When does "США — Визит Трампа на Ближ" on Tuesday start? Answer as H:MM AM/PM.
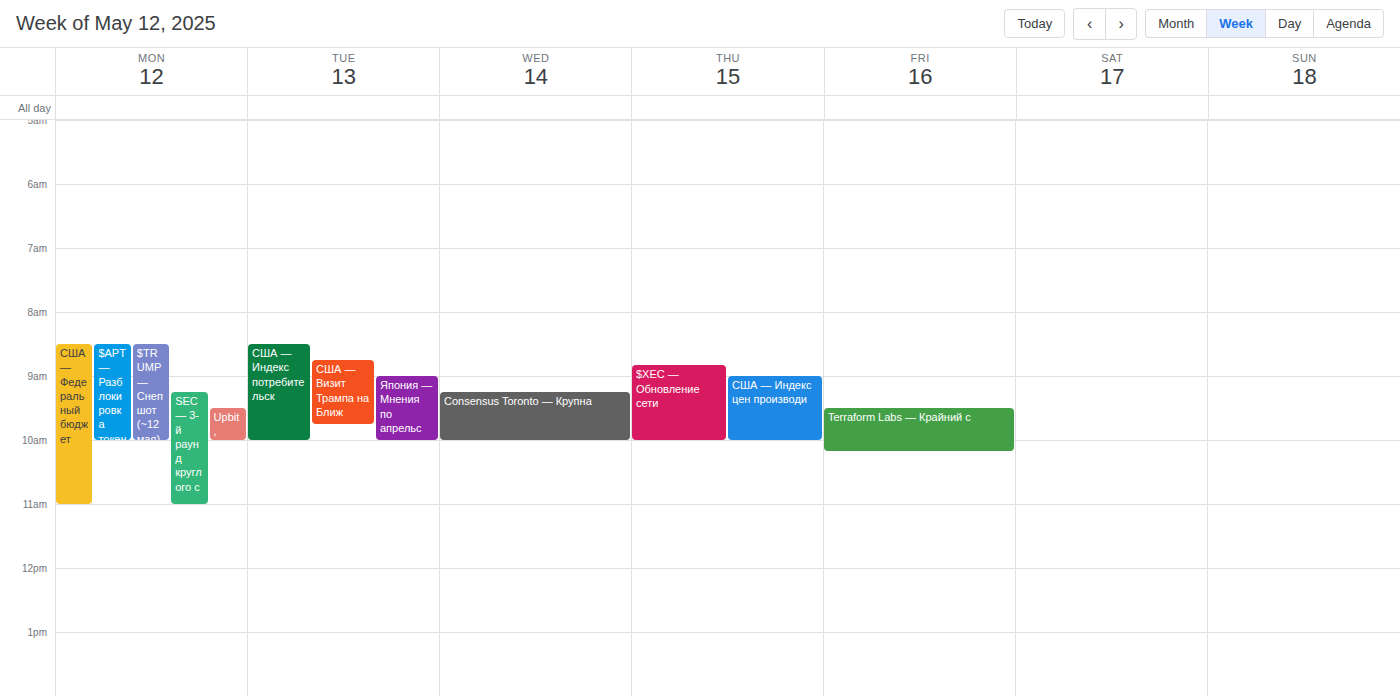
8:45 AM